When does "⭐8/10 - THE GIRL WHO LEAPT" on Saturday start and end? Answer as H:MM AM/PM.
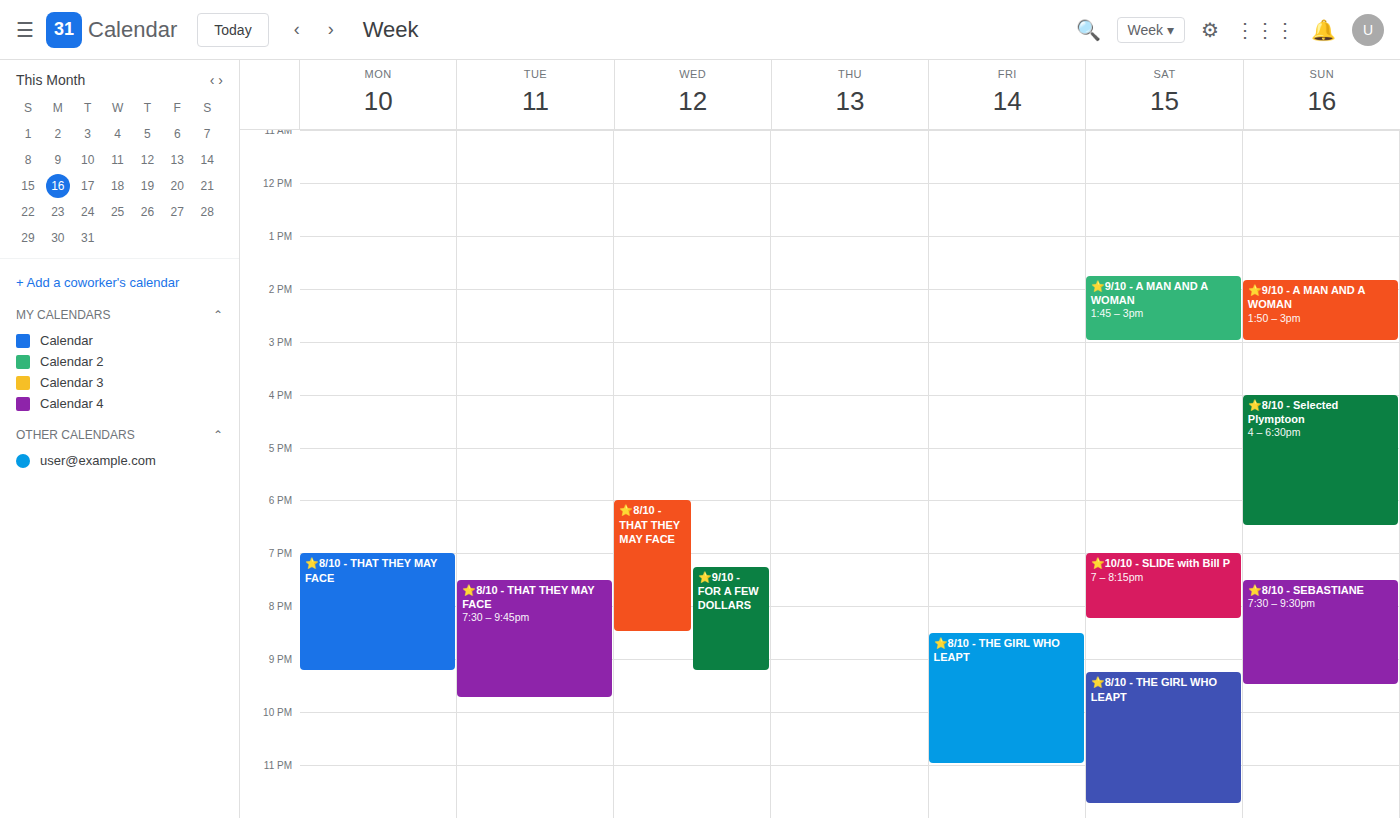
9:15 PM to 11:45 PM